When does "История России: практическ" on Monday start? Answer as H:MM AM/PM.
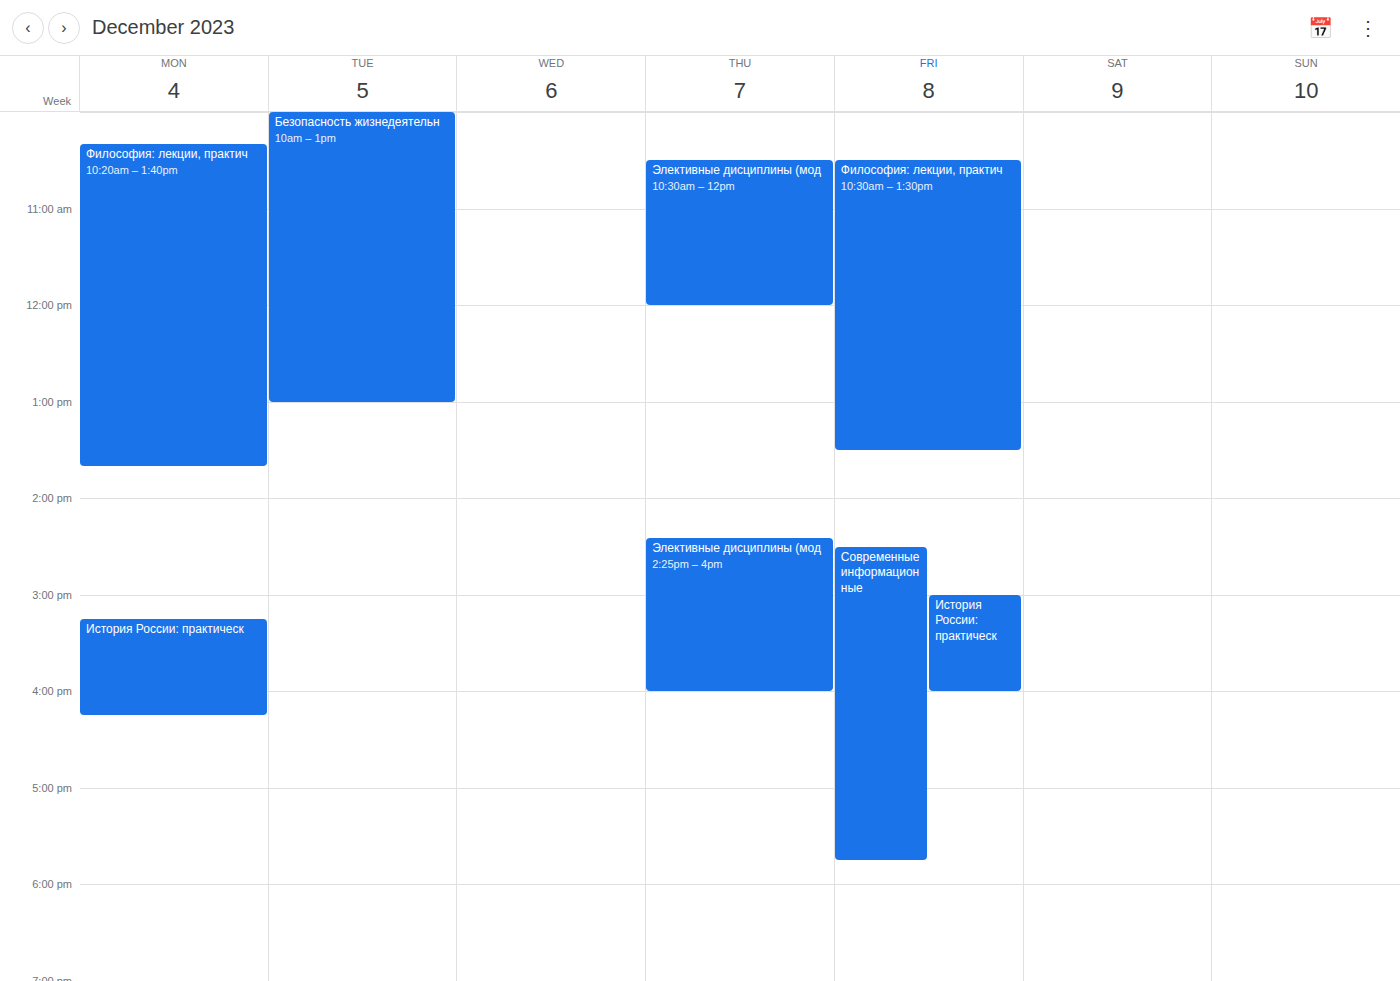
3:15 PM